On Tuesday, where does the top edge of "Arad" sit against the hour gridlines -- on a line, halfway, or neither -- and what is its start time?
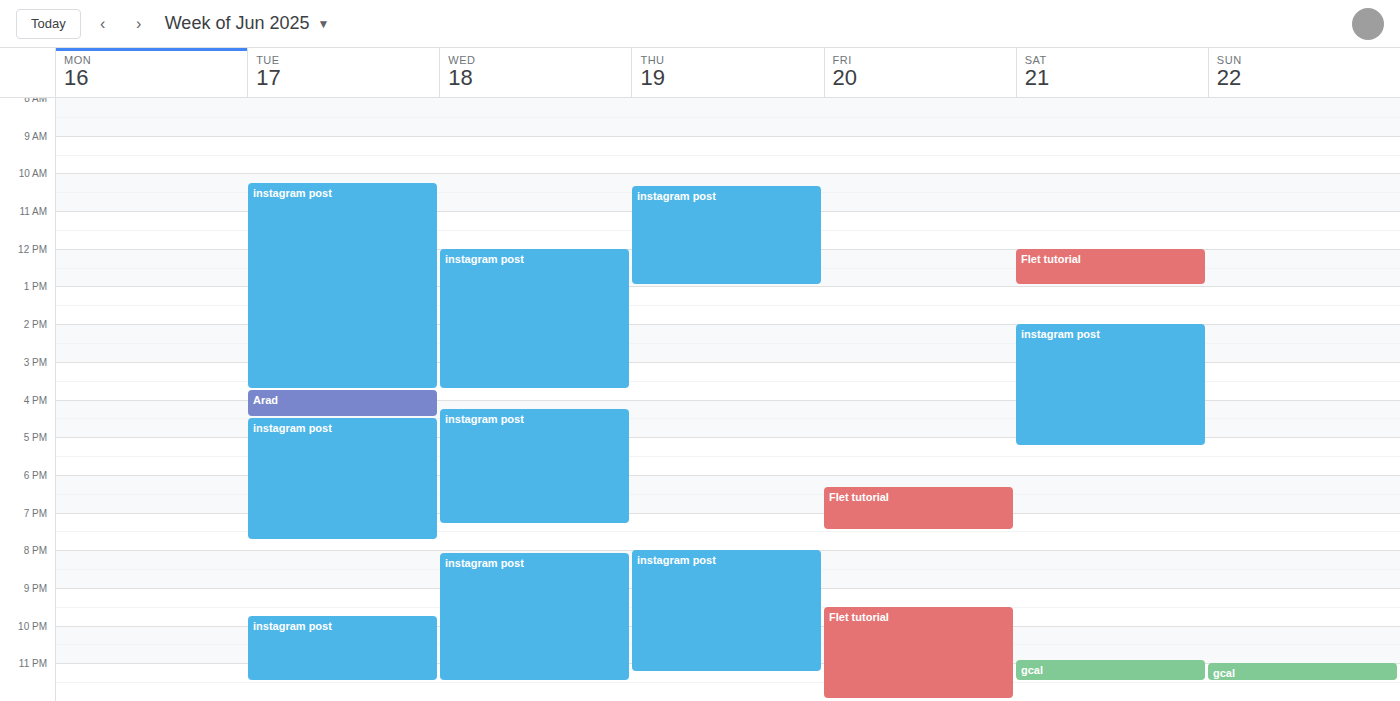
3:45 PM -- neither: three quarters of the way from the 3 PM line to the 4 PM line.